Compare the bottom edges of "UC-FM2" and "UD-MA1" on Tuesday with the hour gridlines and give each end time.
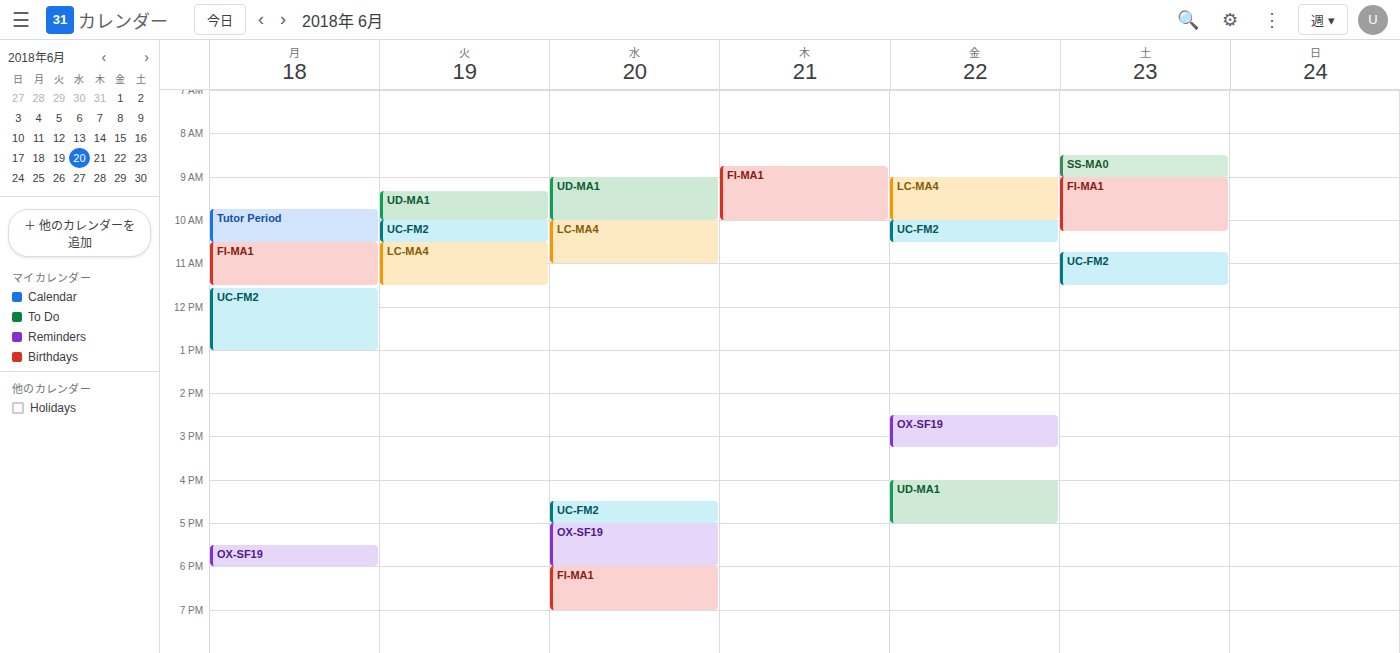
"UC-FM2": 10:30 AM, halfway between the 10 AM and 11 AM lines. "UD-MA1": 10:00 AM, exactly on the 10 AM line.